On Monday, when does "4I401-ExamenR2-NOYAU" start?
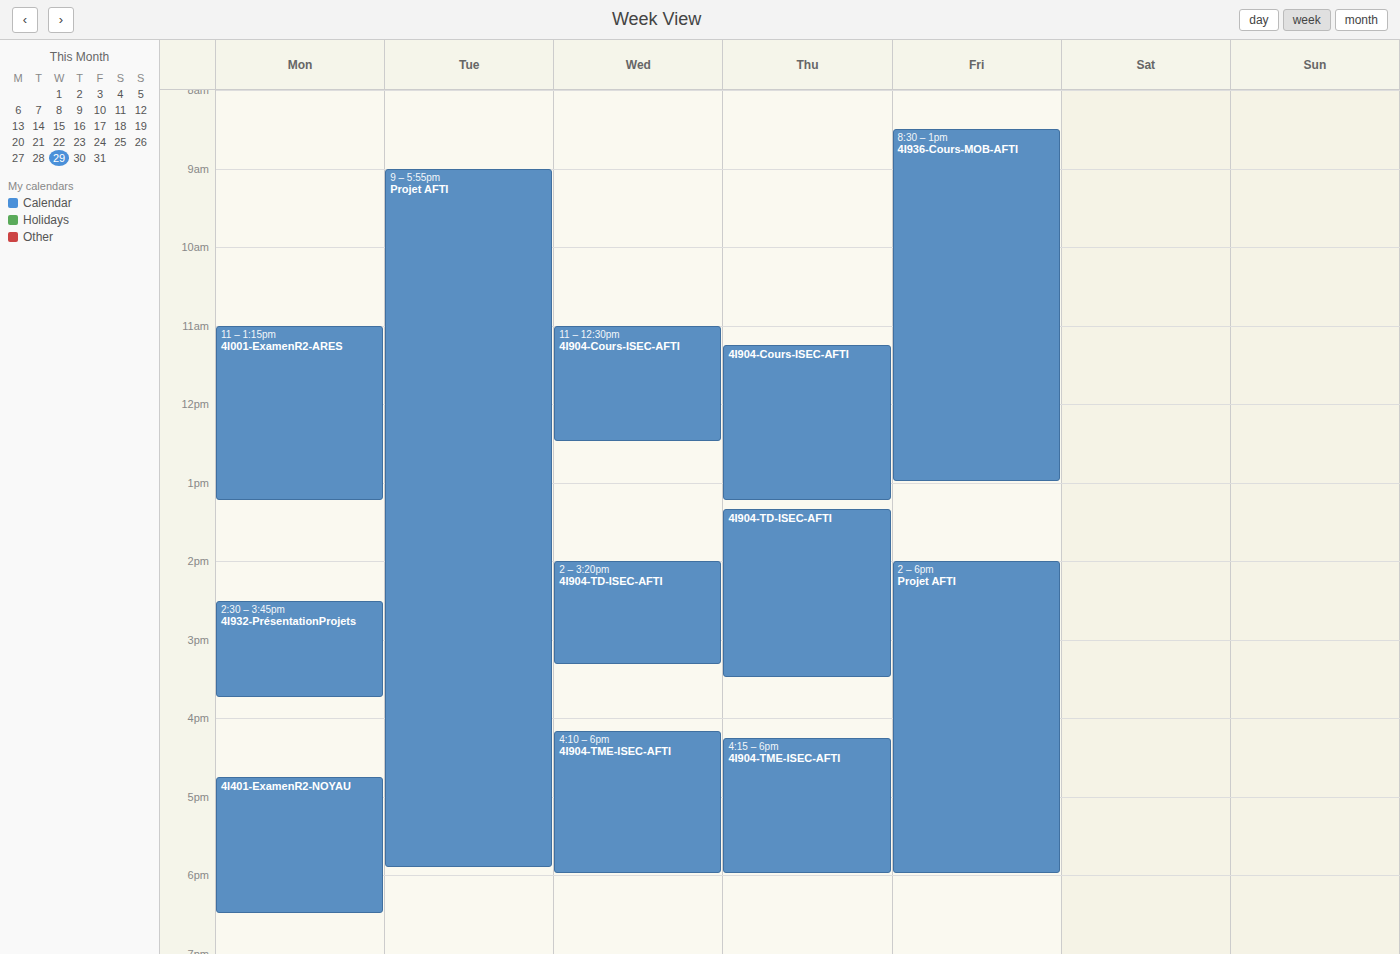
4:45 PM